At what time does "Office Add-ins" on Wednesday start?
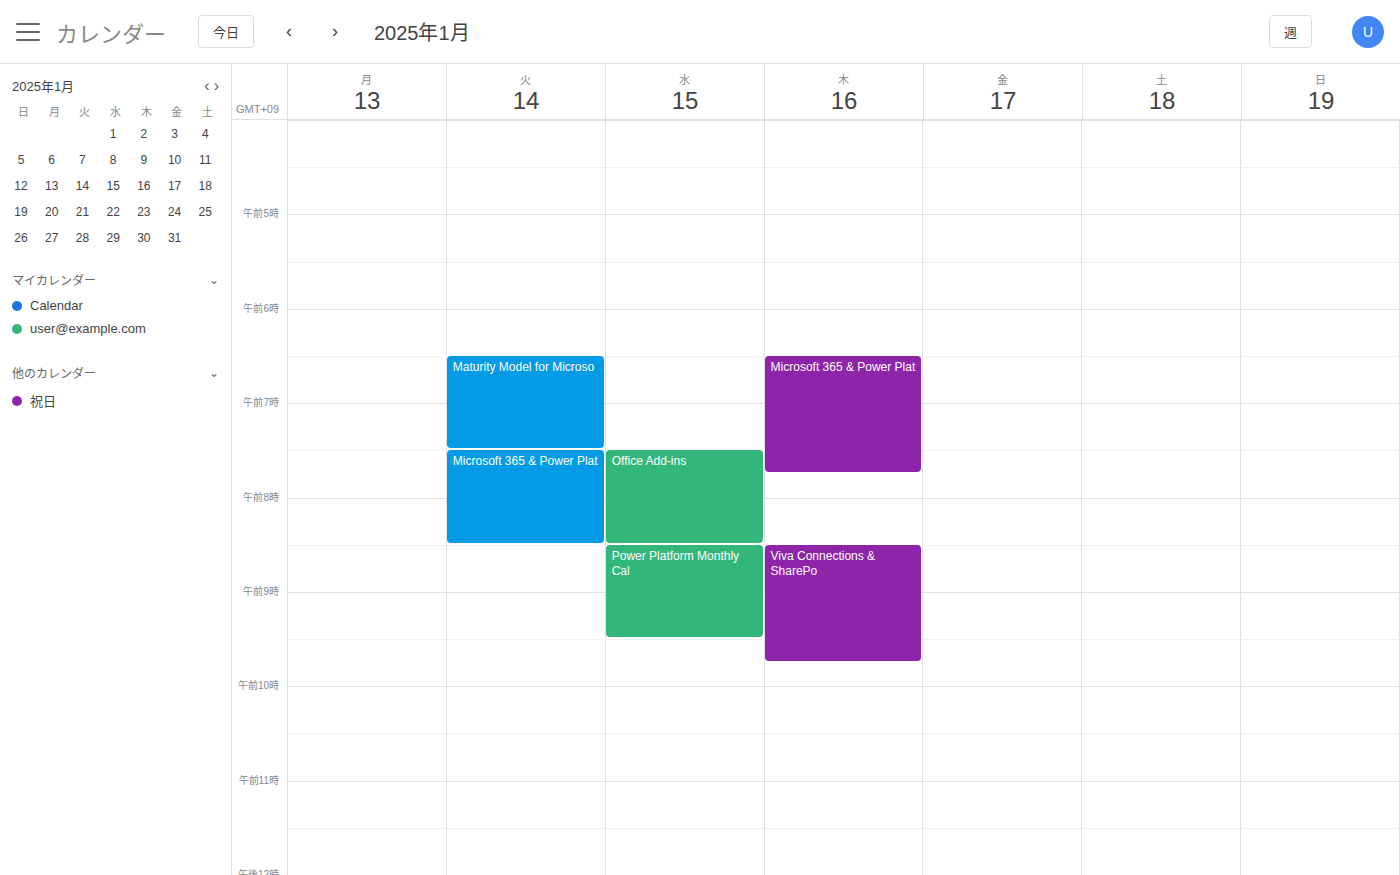
07:30